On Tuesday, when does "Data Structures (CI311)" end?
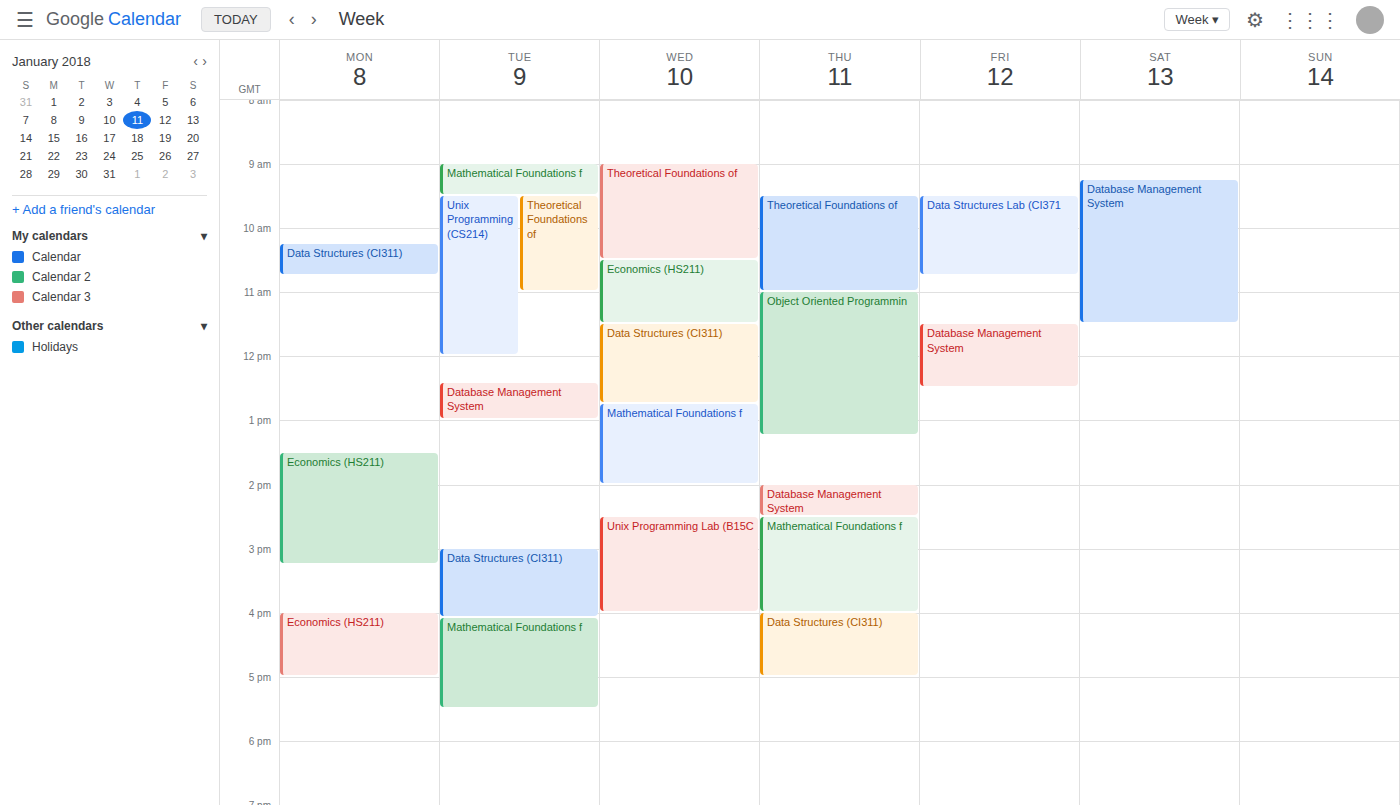
4:05 PM